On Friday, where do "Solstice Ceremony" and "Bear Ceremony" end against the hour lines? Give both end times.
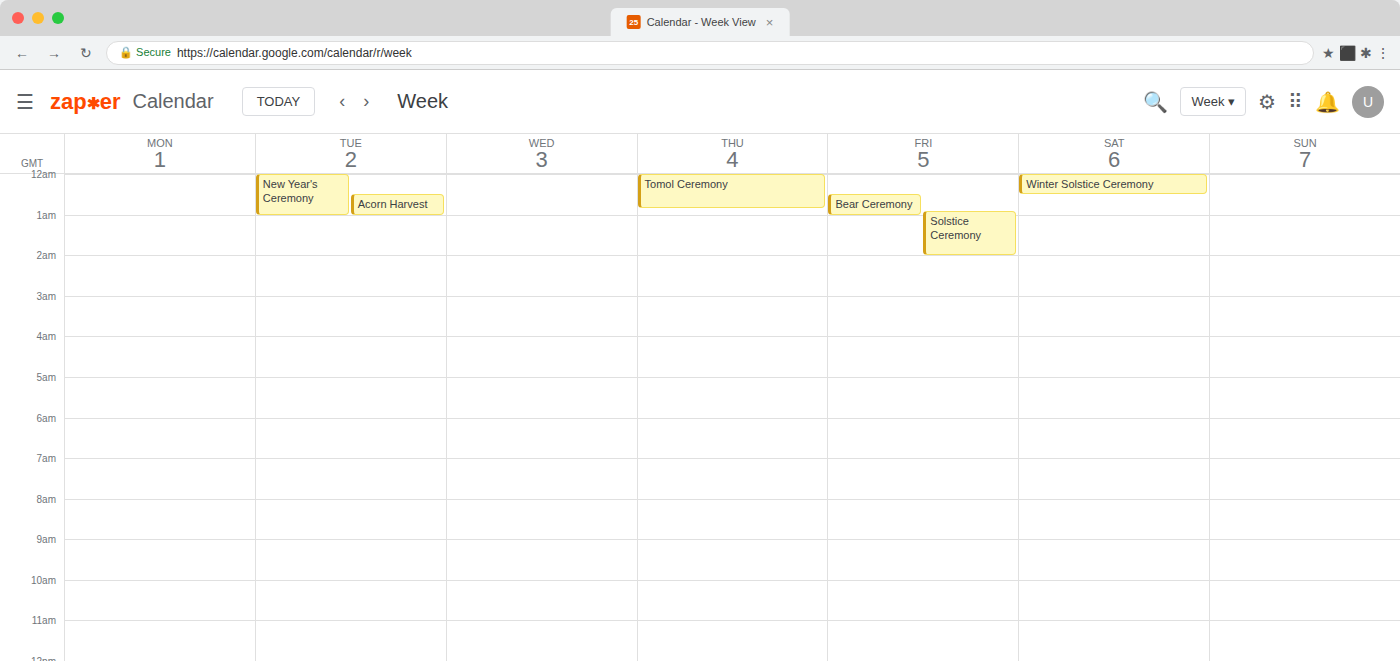
"Solstice Ceremony": 2:00 AM, exactly on the 2 AM line. "Bear Ceremony": 1:00 AM, exactly on the 1 AM line.